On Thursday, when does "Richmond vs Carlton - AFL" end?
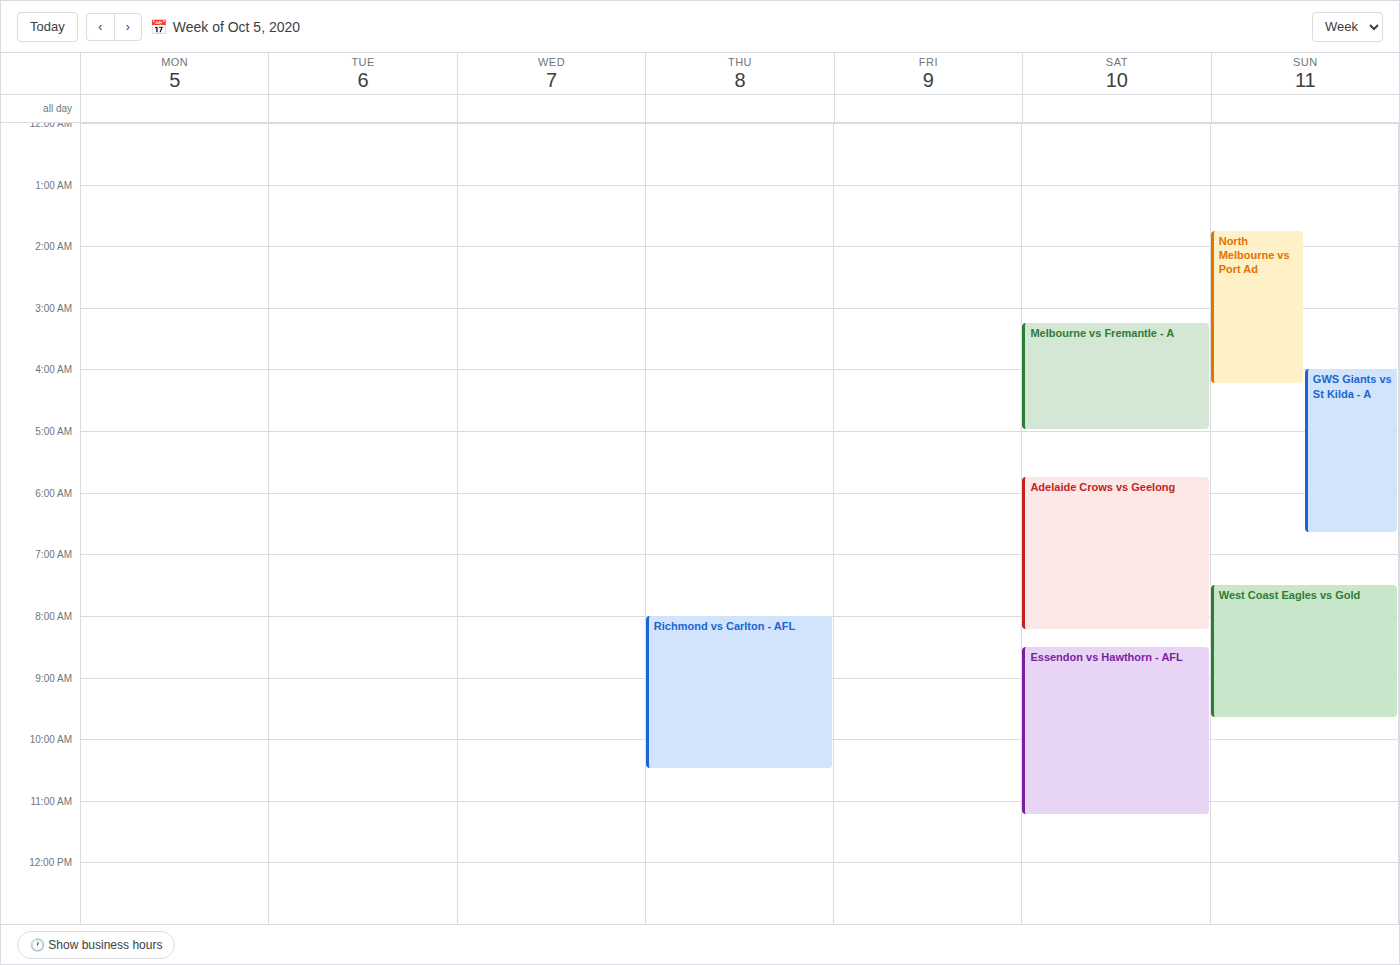
10:30 AM